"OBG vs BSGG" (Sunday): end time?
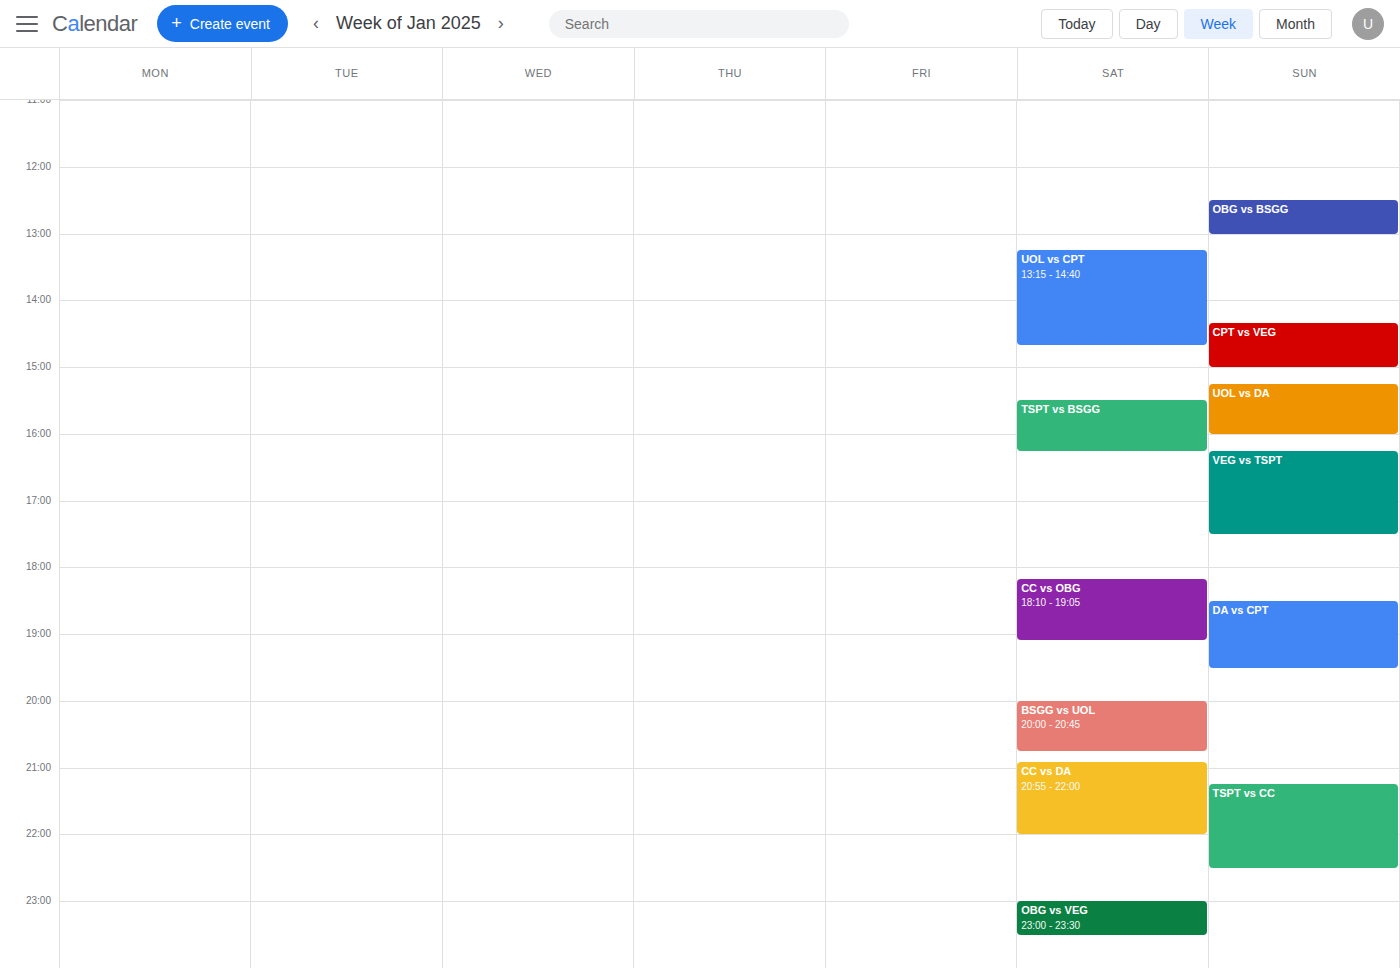
1:00 PM